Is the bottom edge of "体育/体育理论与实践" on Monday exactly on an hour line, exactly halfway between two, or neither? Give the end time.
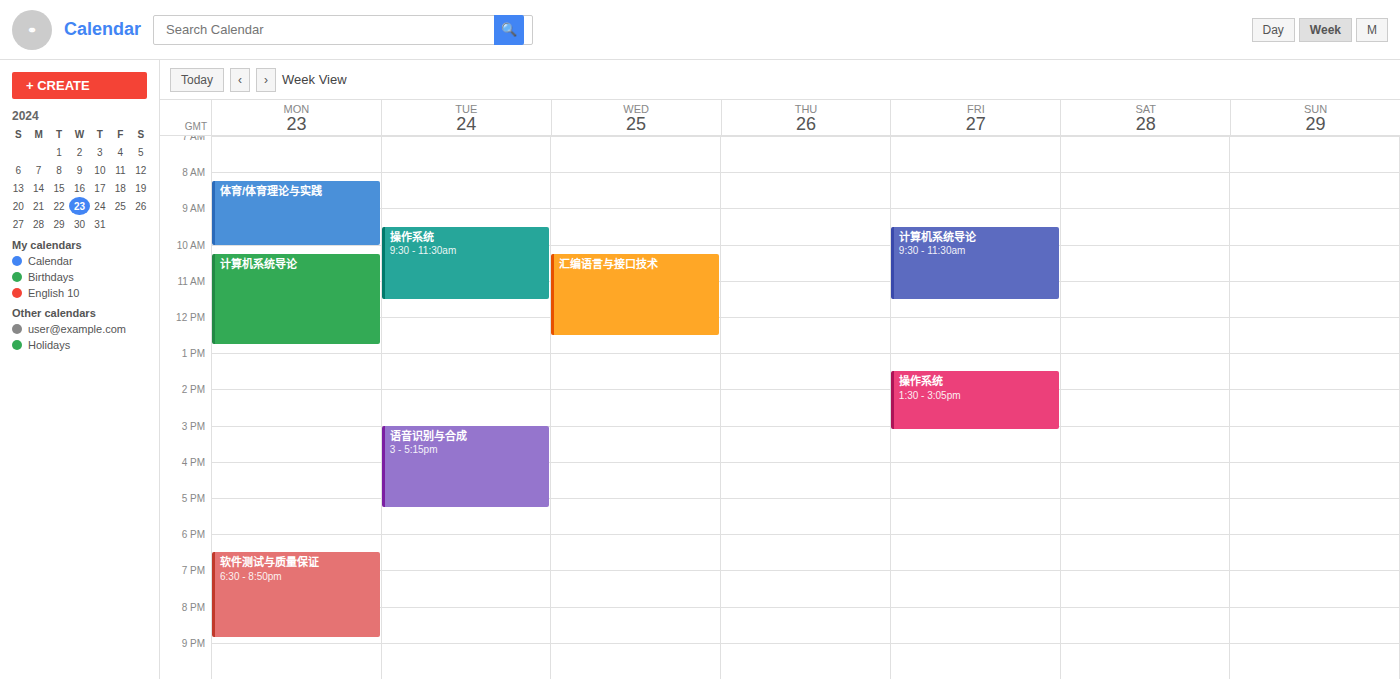
10:00 AM -- exactly on the 10 AM line.